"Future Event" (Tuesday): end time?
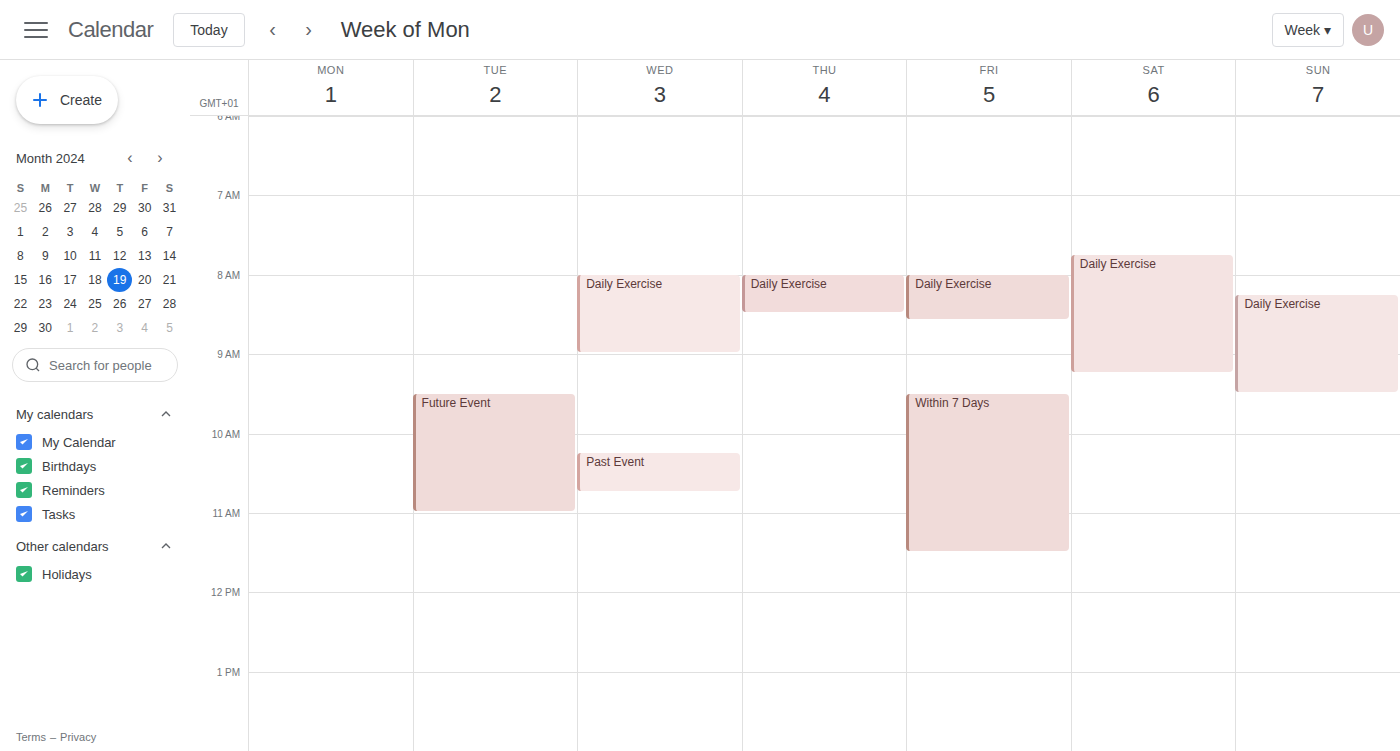
11:00 AM